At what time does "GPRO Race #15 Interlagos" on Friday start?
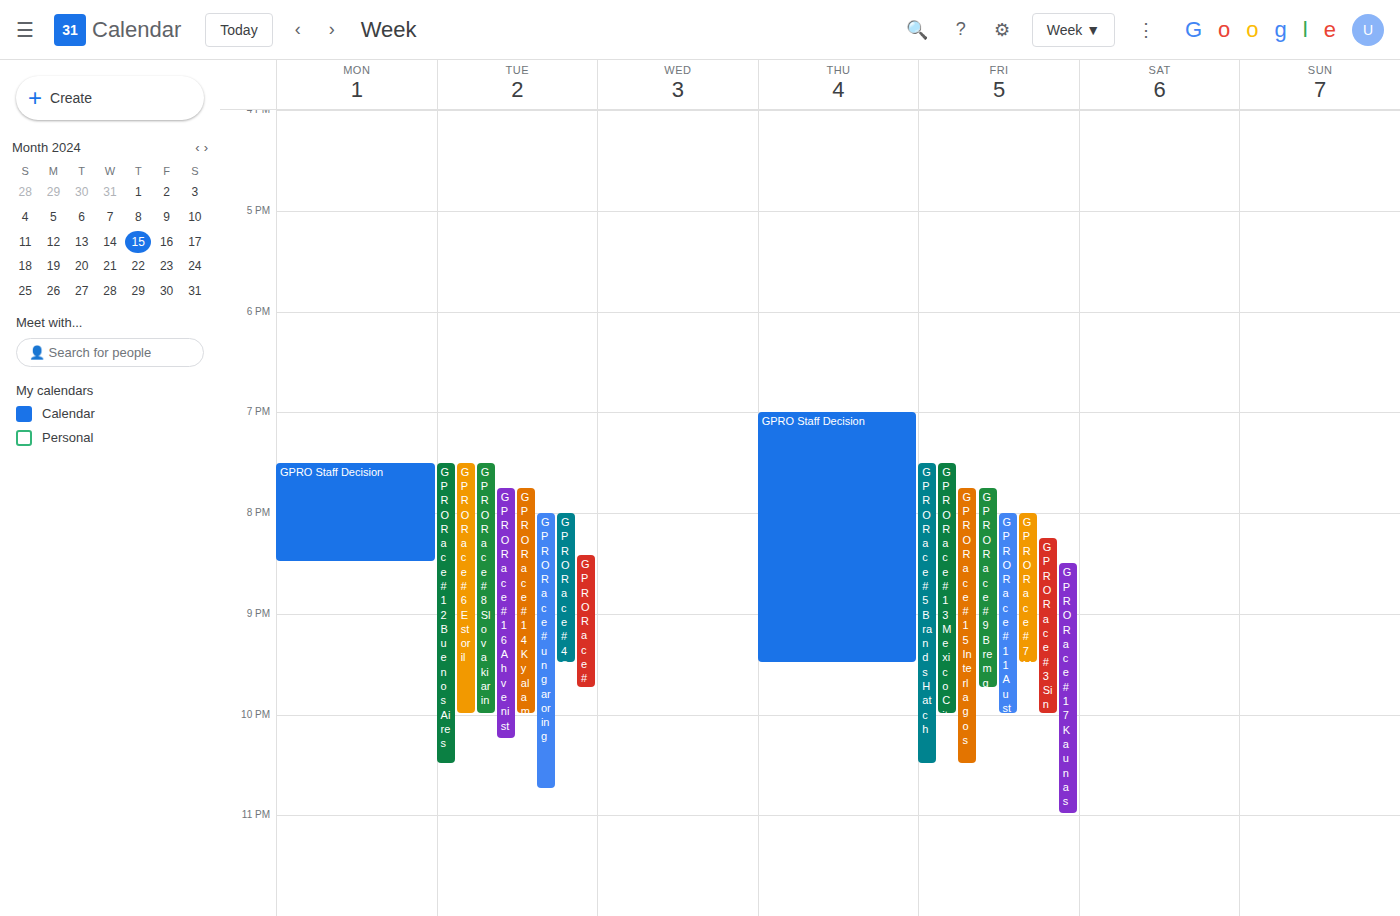
7:45 PM